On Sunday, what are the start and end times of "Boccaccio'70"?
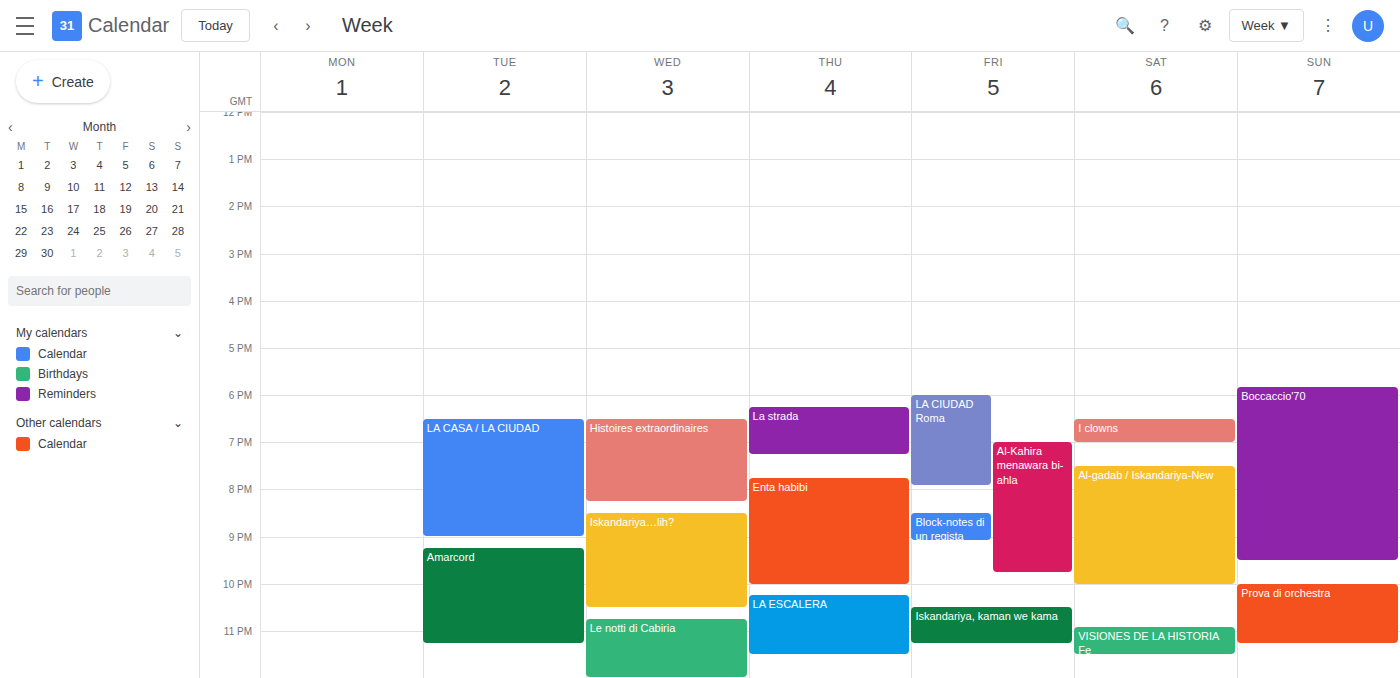
5:50 PM to 9:30 PM